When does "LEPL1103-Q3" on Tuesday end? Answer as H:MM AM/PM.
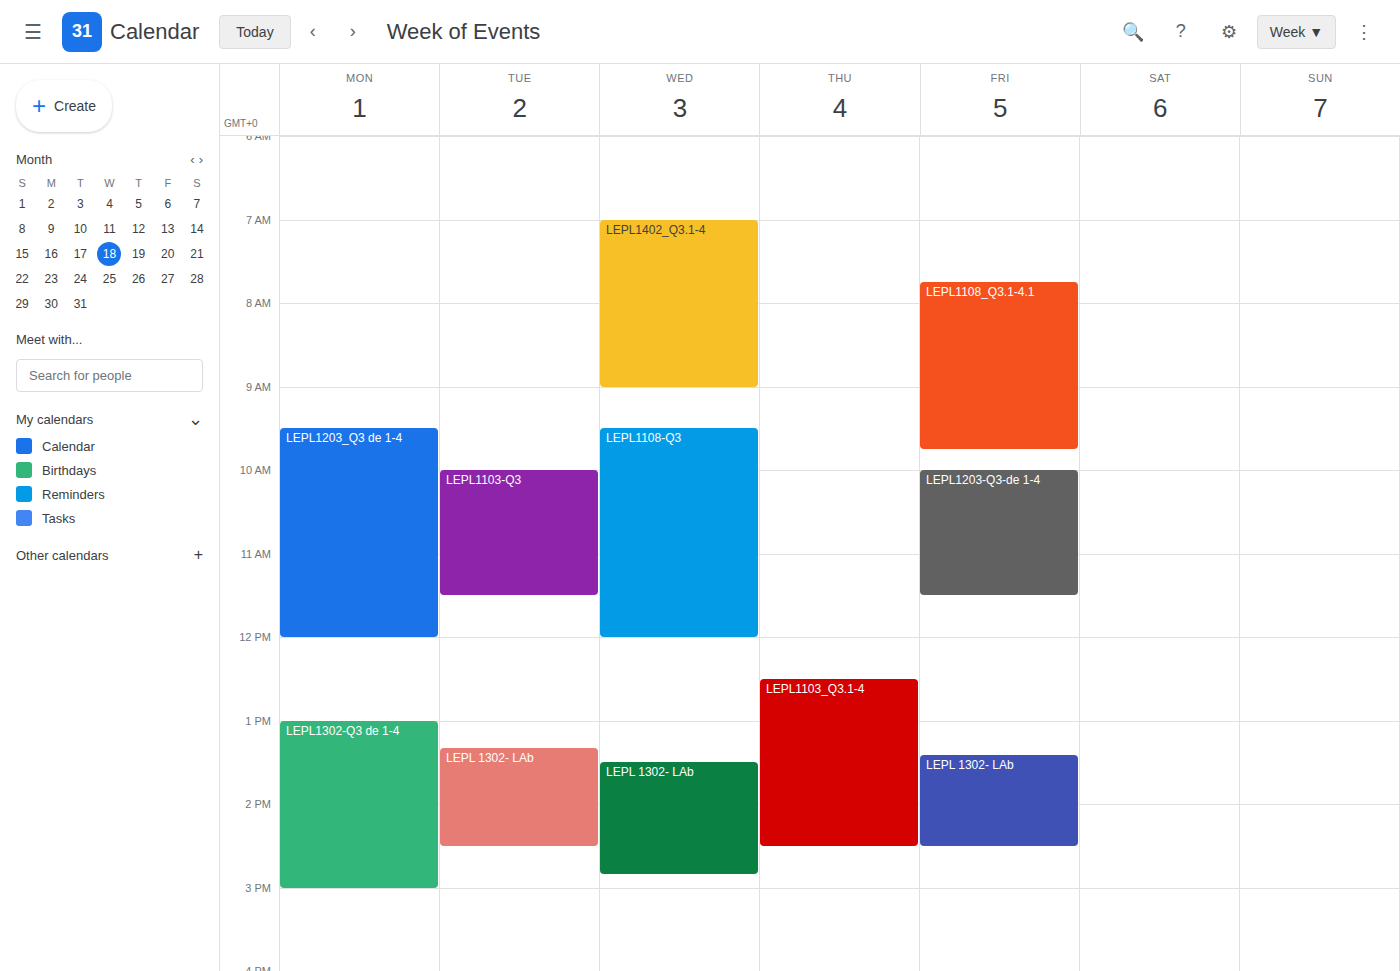
11:30 AM